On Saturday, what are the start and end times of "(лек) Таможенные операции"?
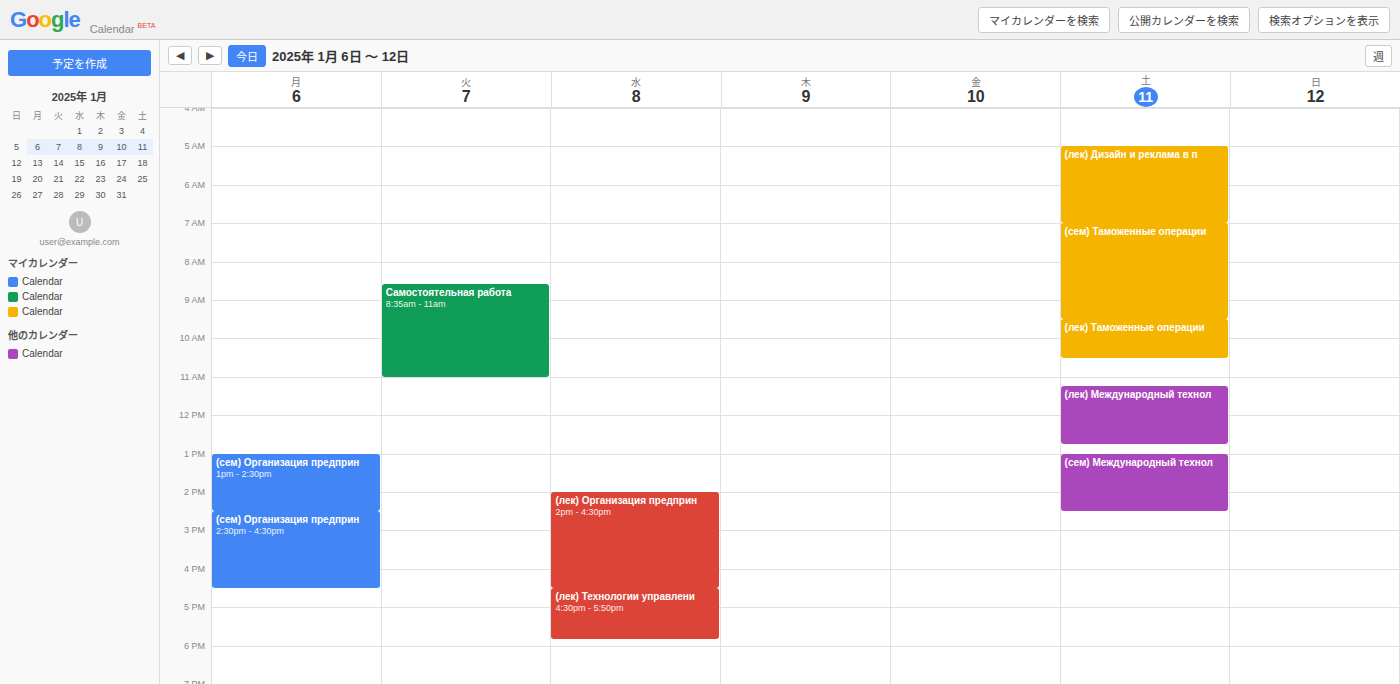
9:30 AM to 10:30 AM